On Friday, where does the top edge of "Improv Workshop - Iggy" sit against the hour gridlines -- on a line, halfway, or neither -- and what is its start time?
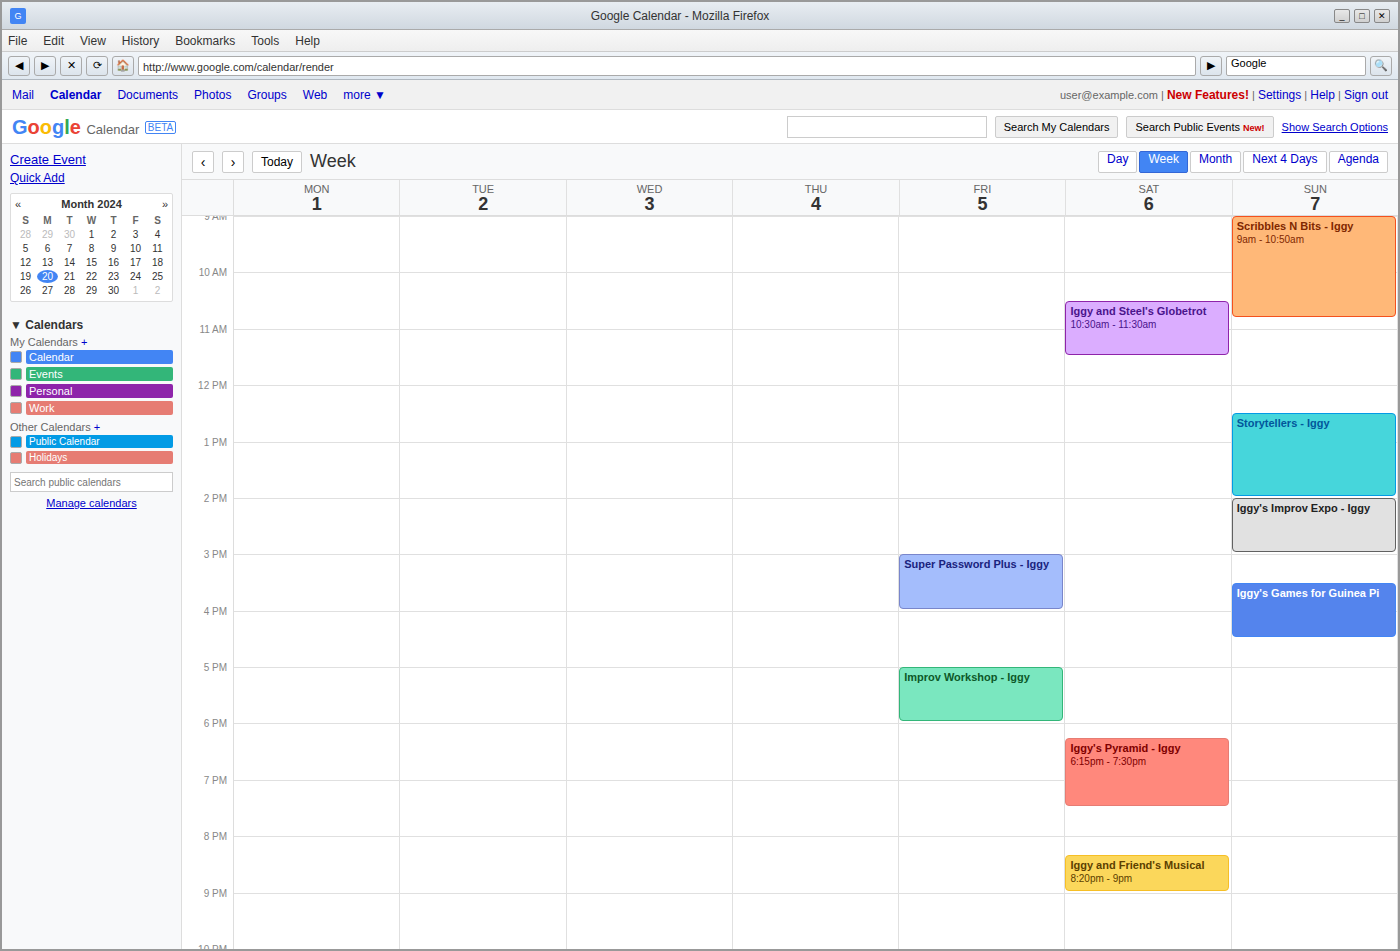
5:00 PM -- exactly on the 5 PM line.